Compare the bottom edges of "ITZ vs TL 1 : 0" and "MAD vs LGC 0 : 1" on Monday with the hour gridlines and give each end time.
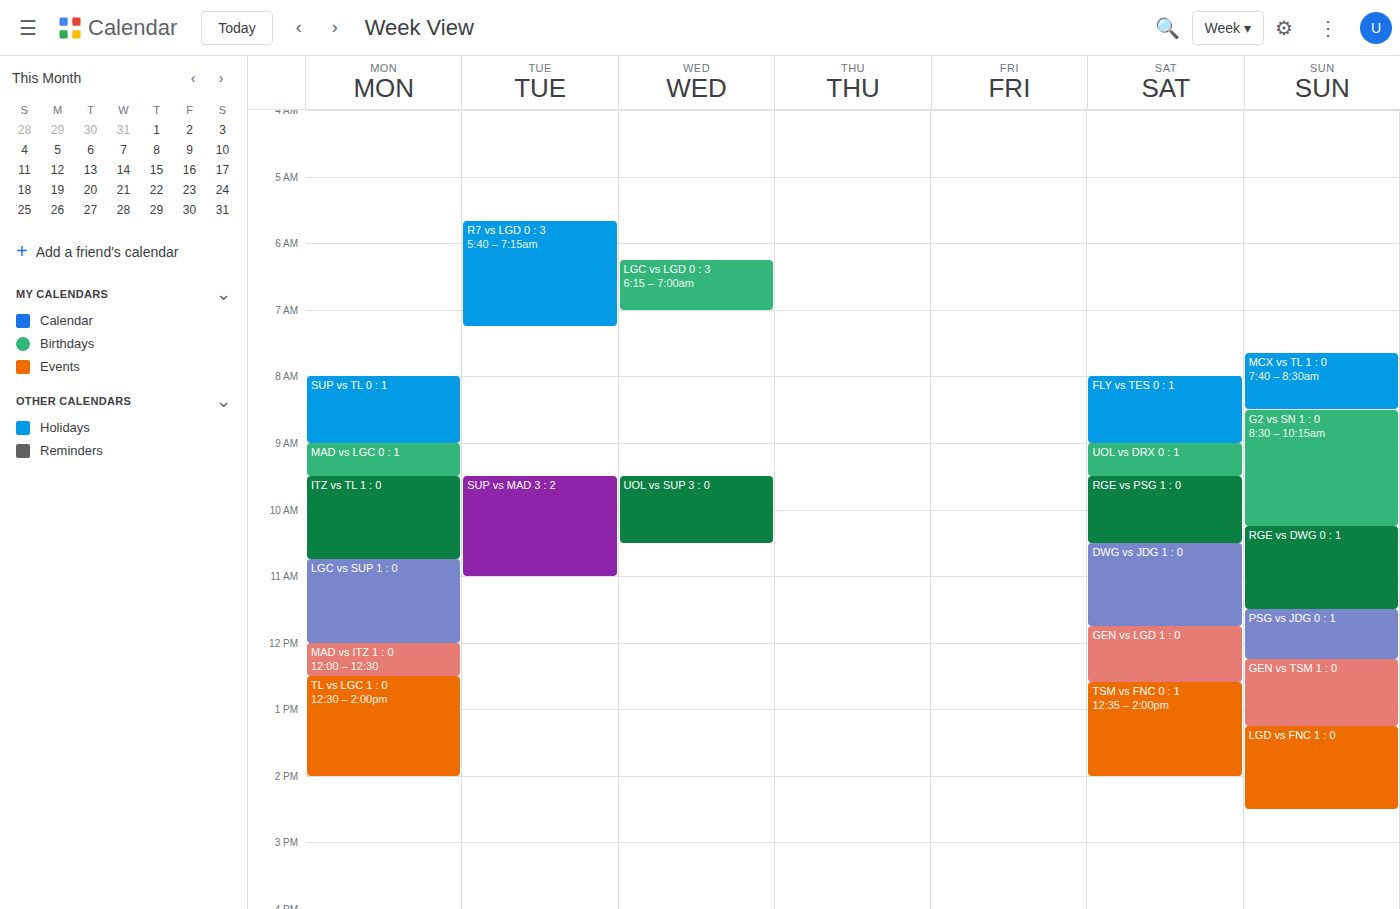
"ITZ vs TL 1 : 0": 10:45 AM, neither: three quarters of the way from the 10 AM line to the 11 AM line. "MAD vs LGC 0 : 1": 9:30 AM, halfway between the 9 AM and 10 AM lines.